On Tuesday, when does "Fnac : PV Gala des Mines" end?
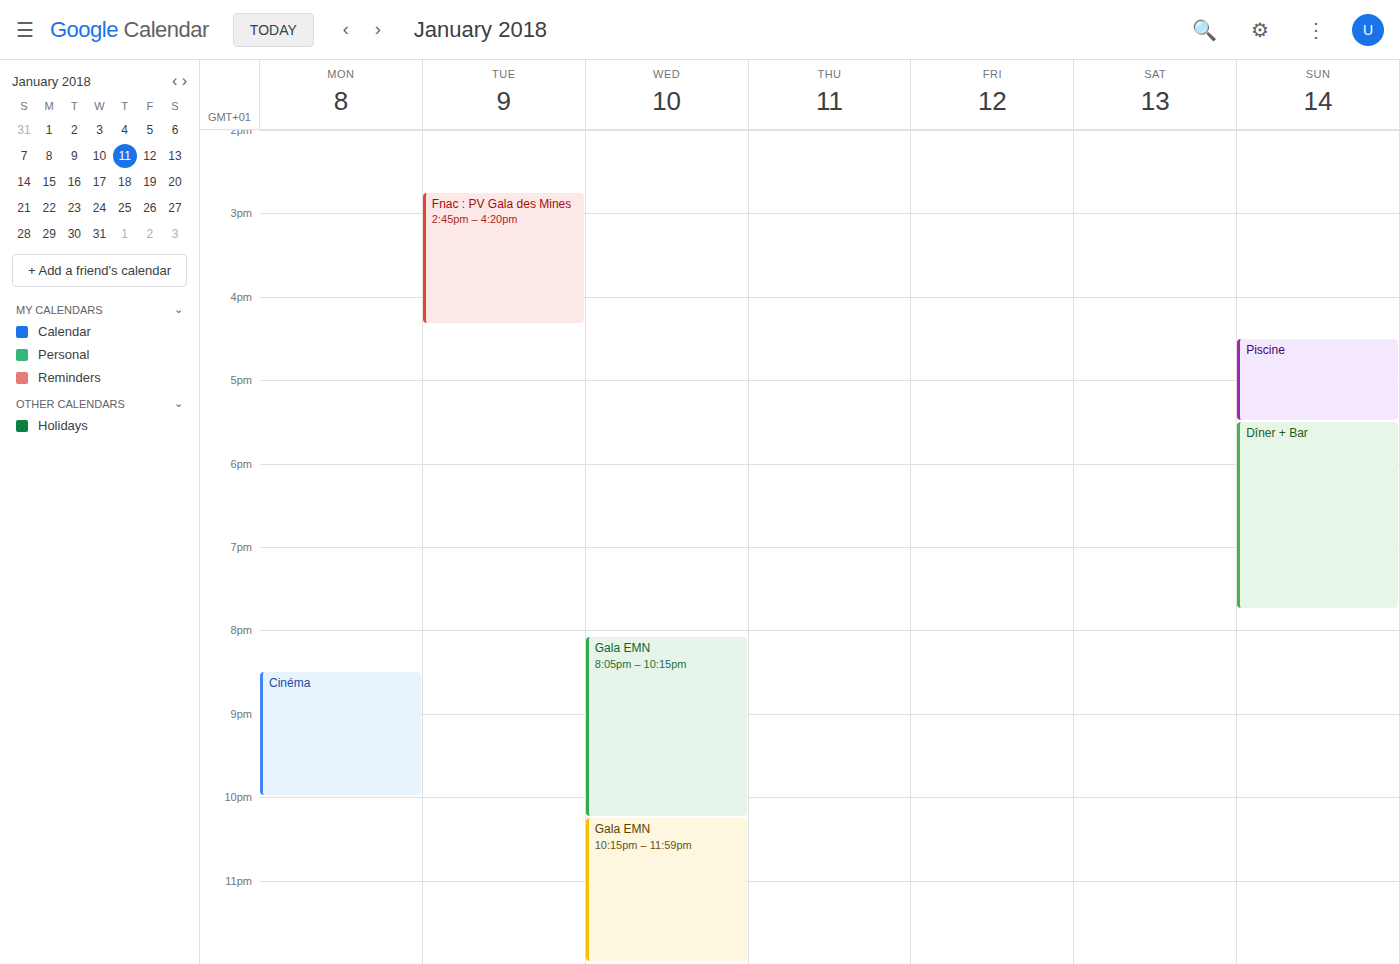
4:20 PM